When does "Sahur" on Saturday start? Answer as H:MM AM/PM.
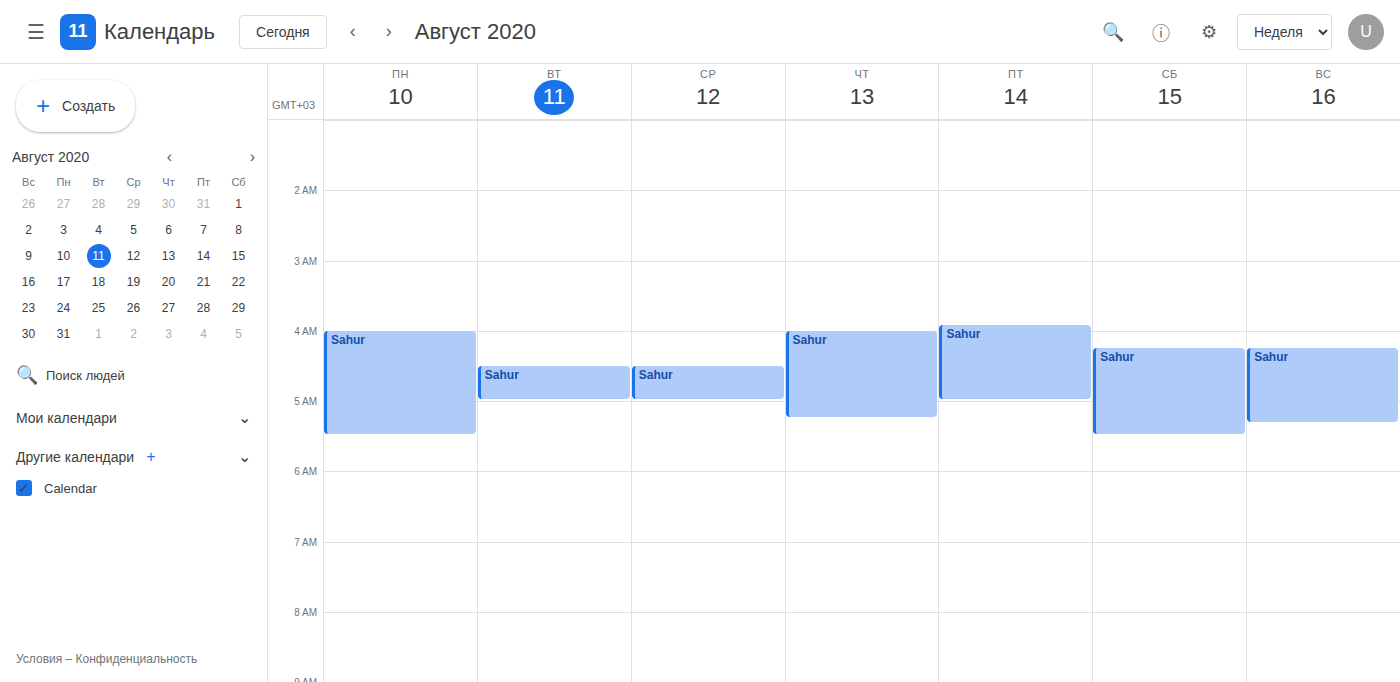
4:15 AM